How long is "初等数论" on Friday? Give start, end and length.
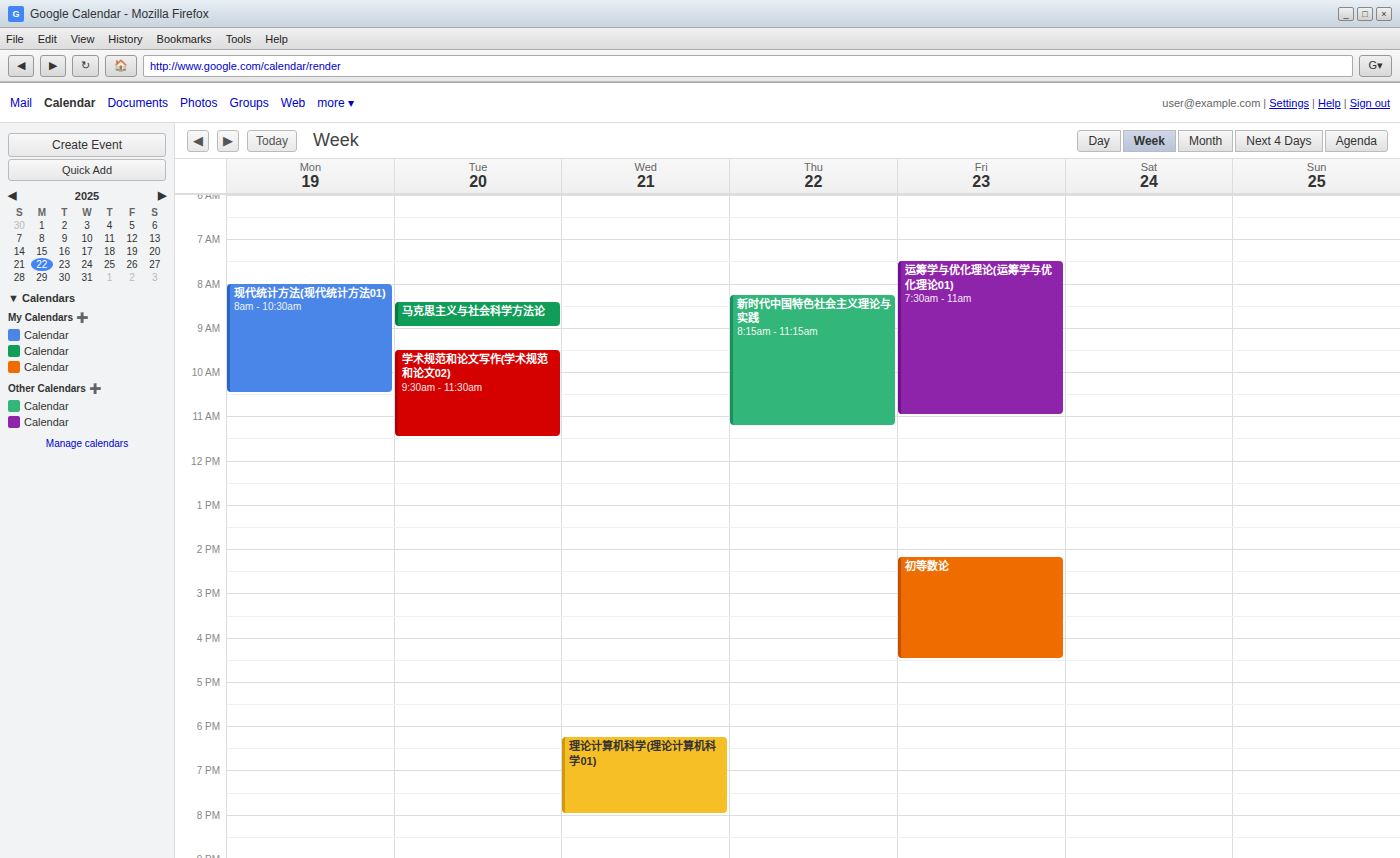
2:10 PM to 4:30 PM, 2 hours 20 minutes